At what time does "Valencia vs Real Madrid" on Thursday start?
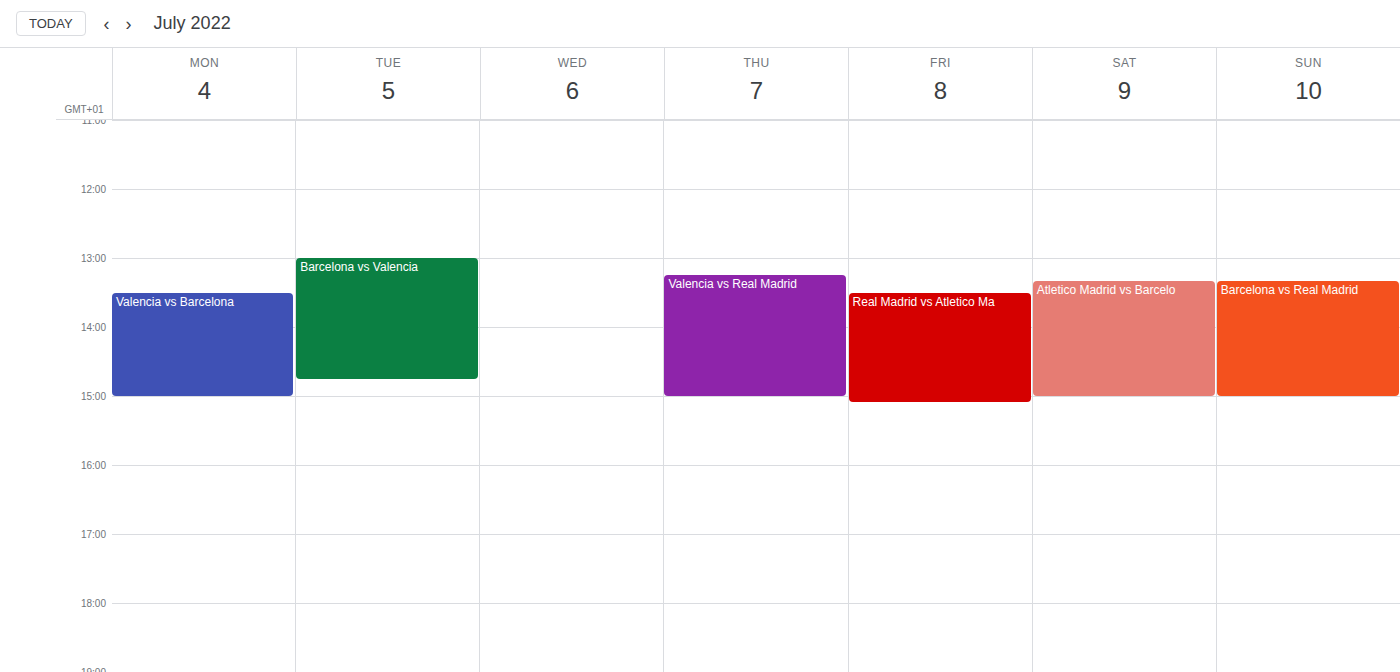
1:15 PM